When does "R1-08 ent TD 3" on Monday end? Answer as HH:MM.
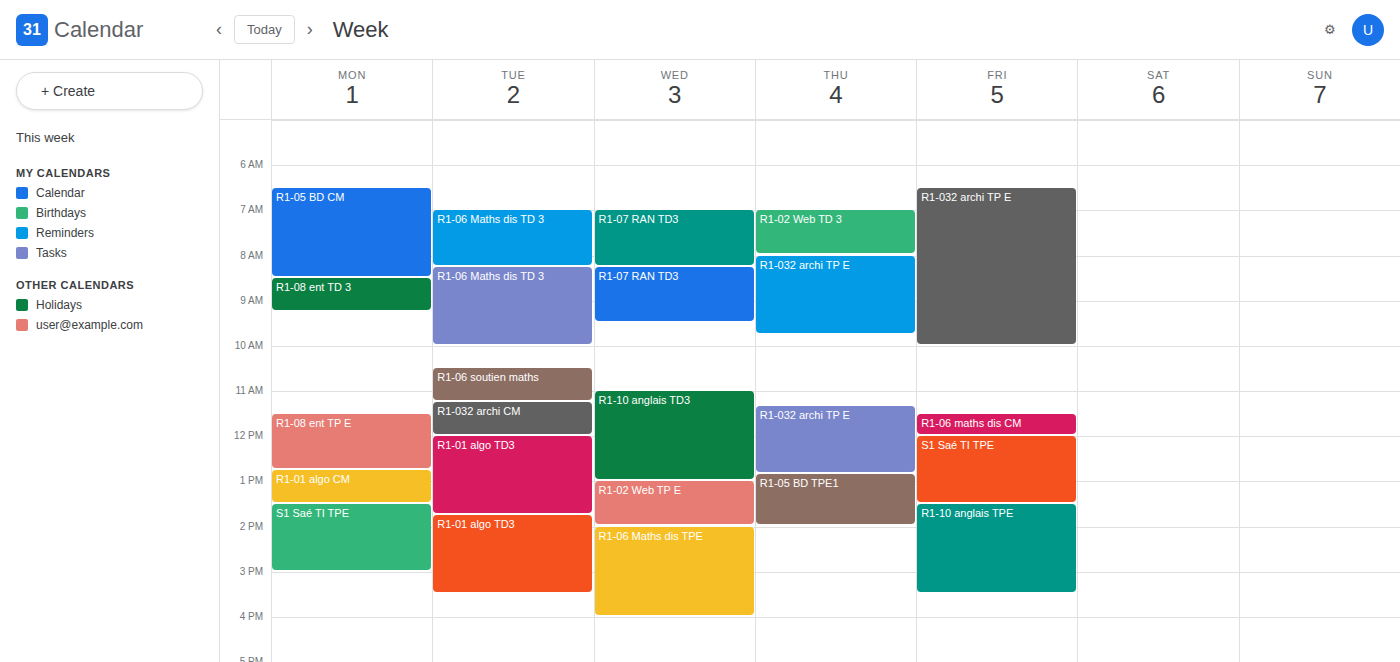
09:15